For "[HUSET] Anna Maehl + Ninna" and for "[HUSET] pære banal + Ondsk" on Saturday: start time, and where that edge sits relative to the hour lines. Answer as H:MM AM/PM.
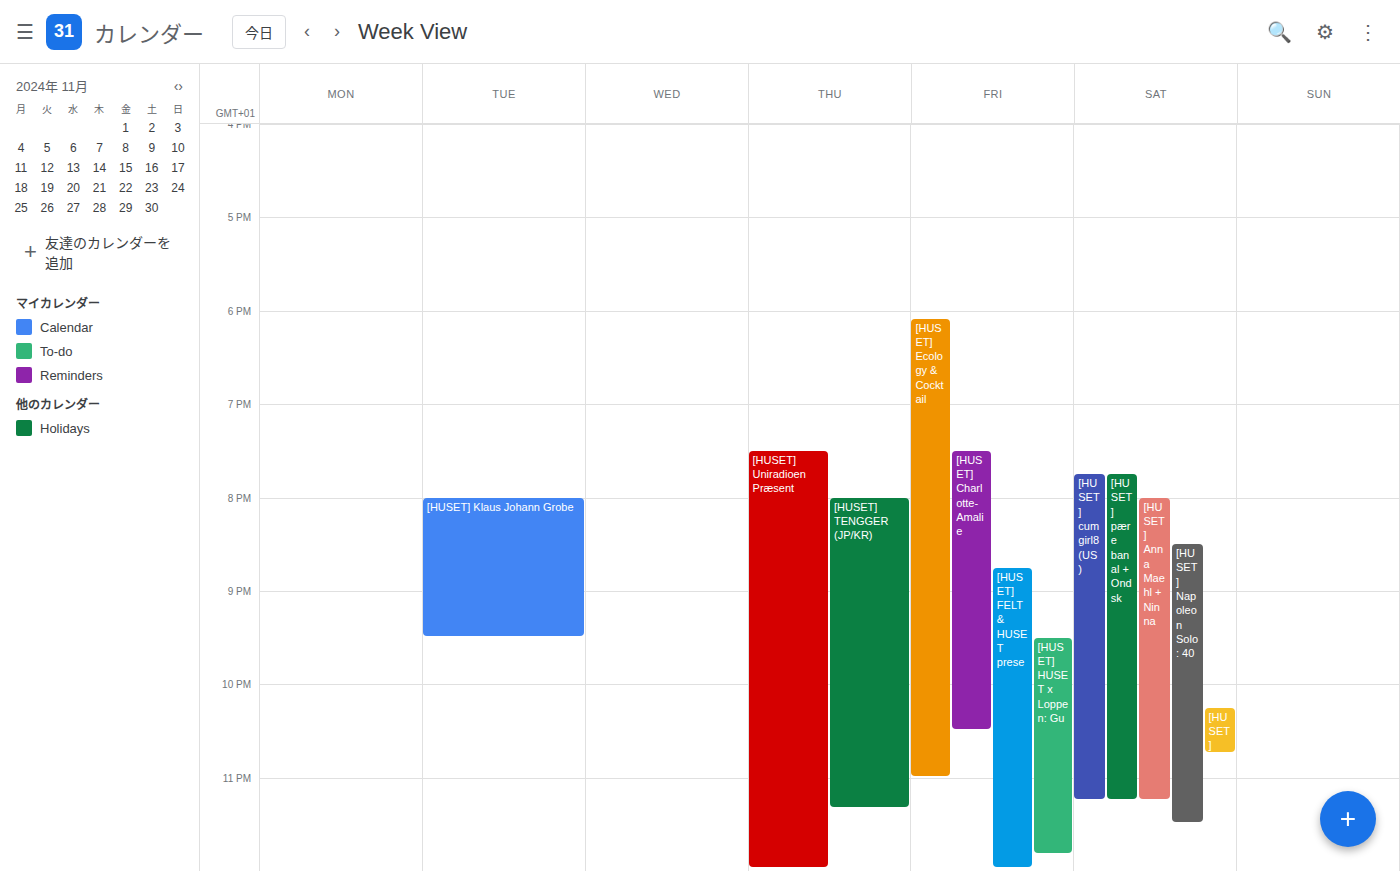
"[HUSET] Anna Maehl + Ninna": 8:00 PM, exactly on the 8 PM line. "[HUSET] pære banal + Ondsk": 7:45 PM, neither: three quarters of the way from the 7 PM line to the 8 PM line.